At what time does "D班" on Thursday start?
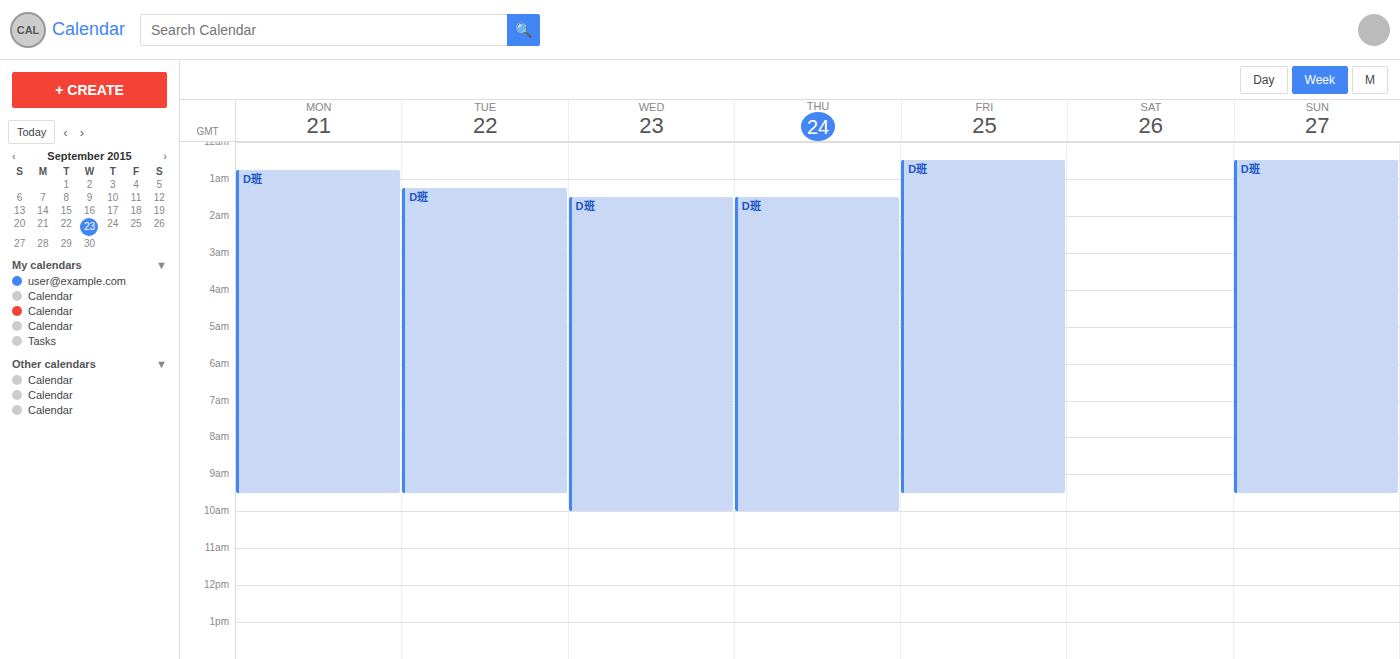
1:30 AM